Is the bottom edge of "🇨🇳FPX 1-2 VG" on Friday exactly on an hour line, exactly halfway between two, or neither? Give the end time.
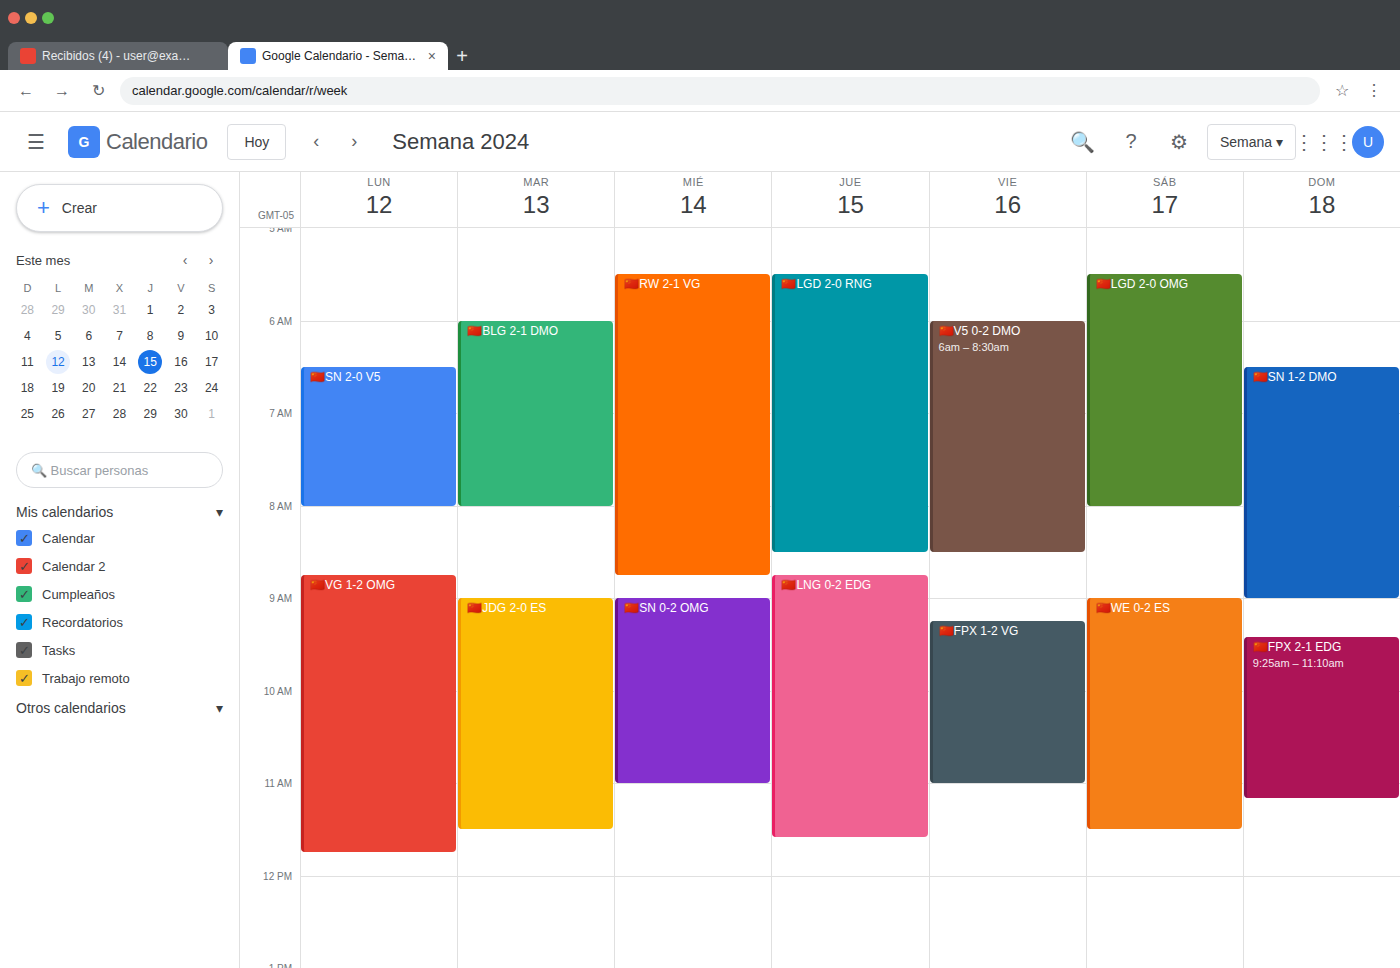
11:00 AM -- exactly on the 11 AM line.